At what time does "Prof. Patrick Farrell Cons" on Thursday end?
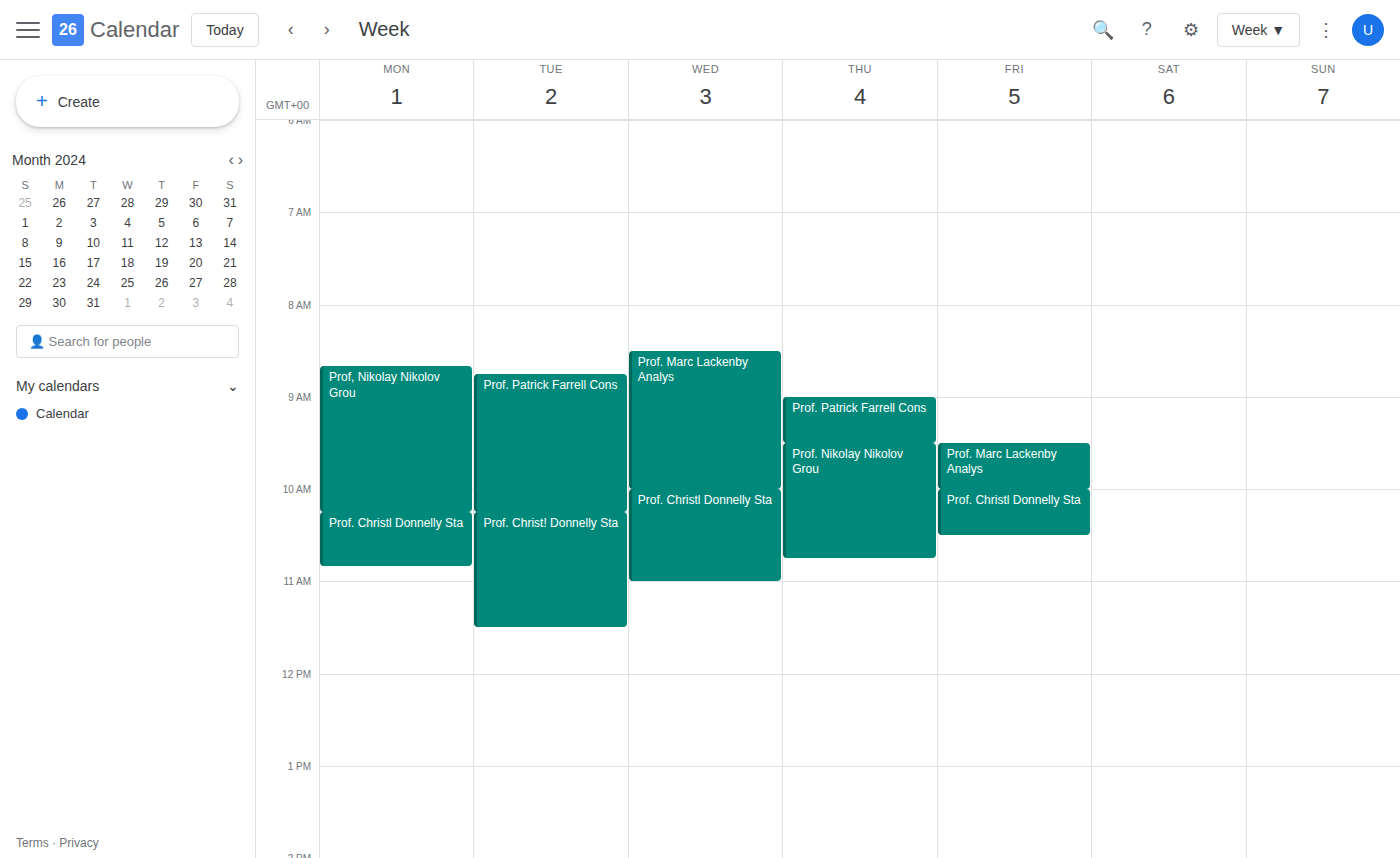
9:30 AM